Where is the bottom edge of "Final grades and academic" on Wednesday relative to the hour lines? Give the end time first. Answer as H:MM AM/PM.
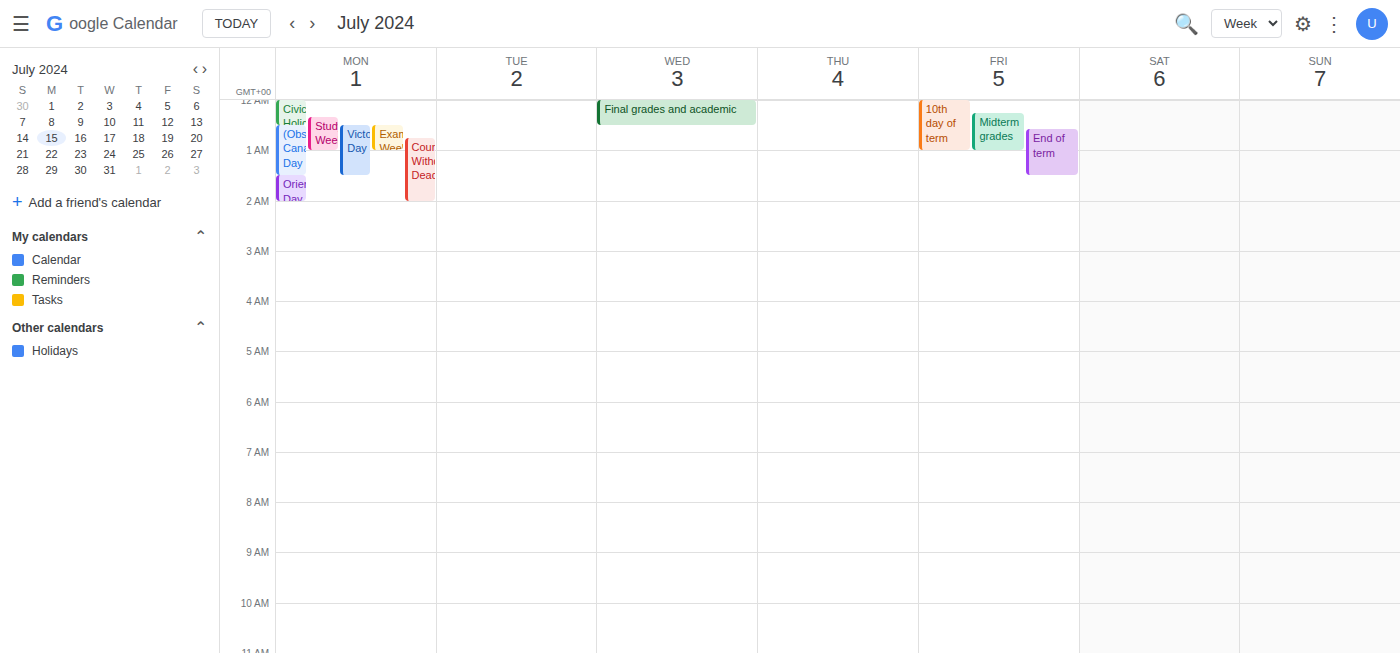
12:30 AM -- halfway between the 12 AM and 1 AM lines.